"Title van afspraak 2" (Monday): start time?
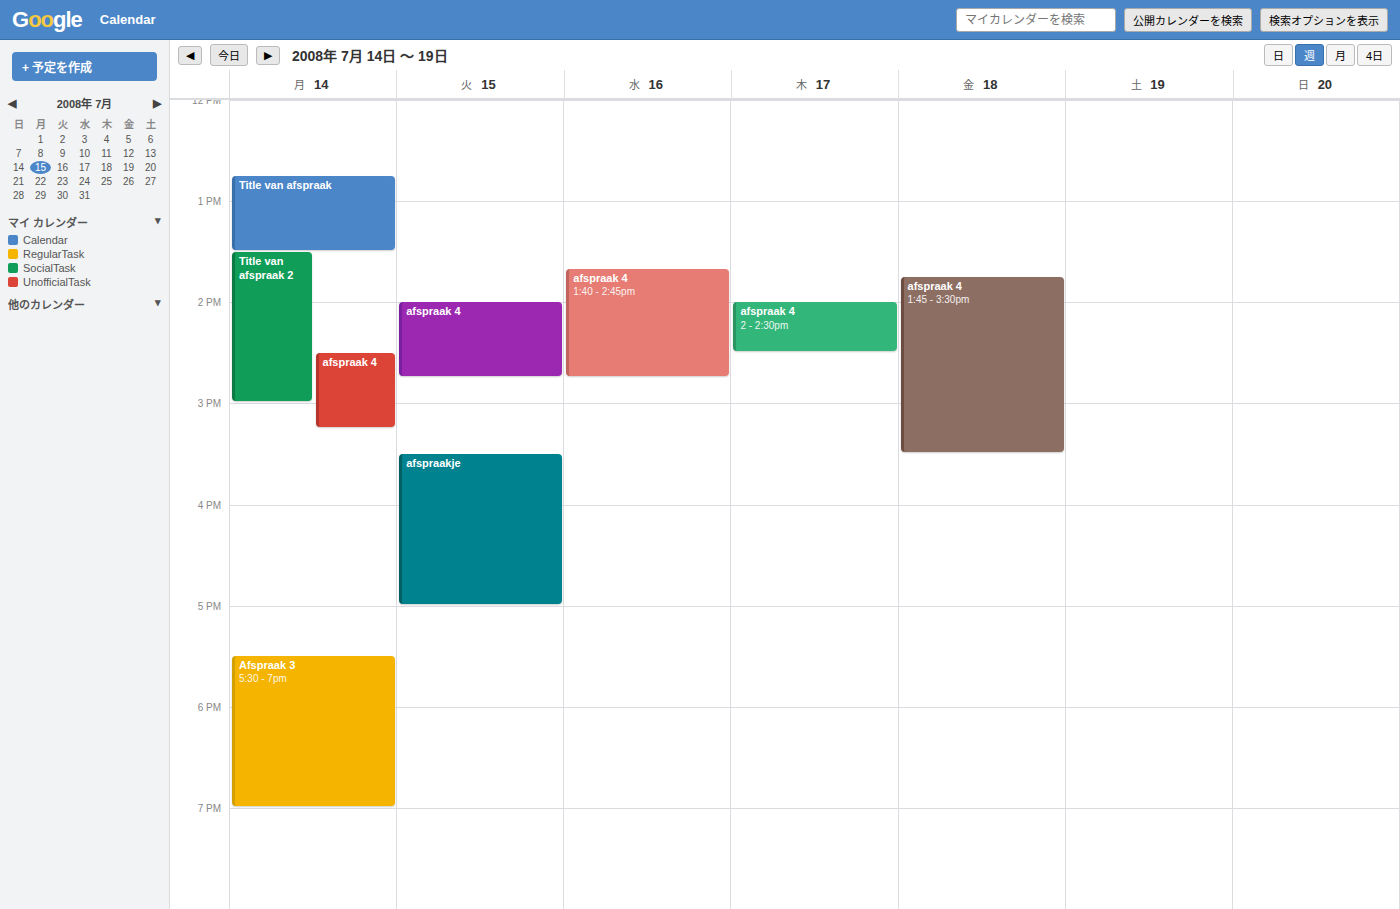
13:30